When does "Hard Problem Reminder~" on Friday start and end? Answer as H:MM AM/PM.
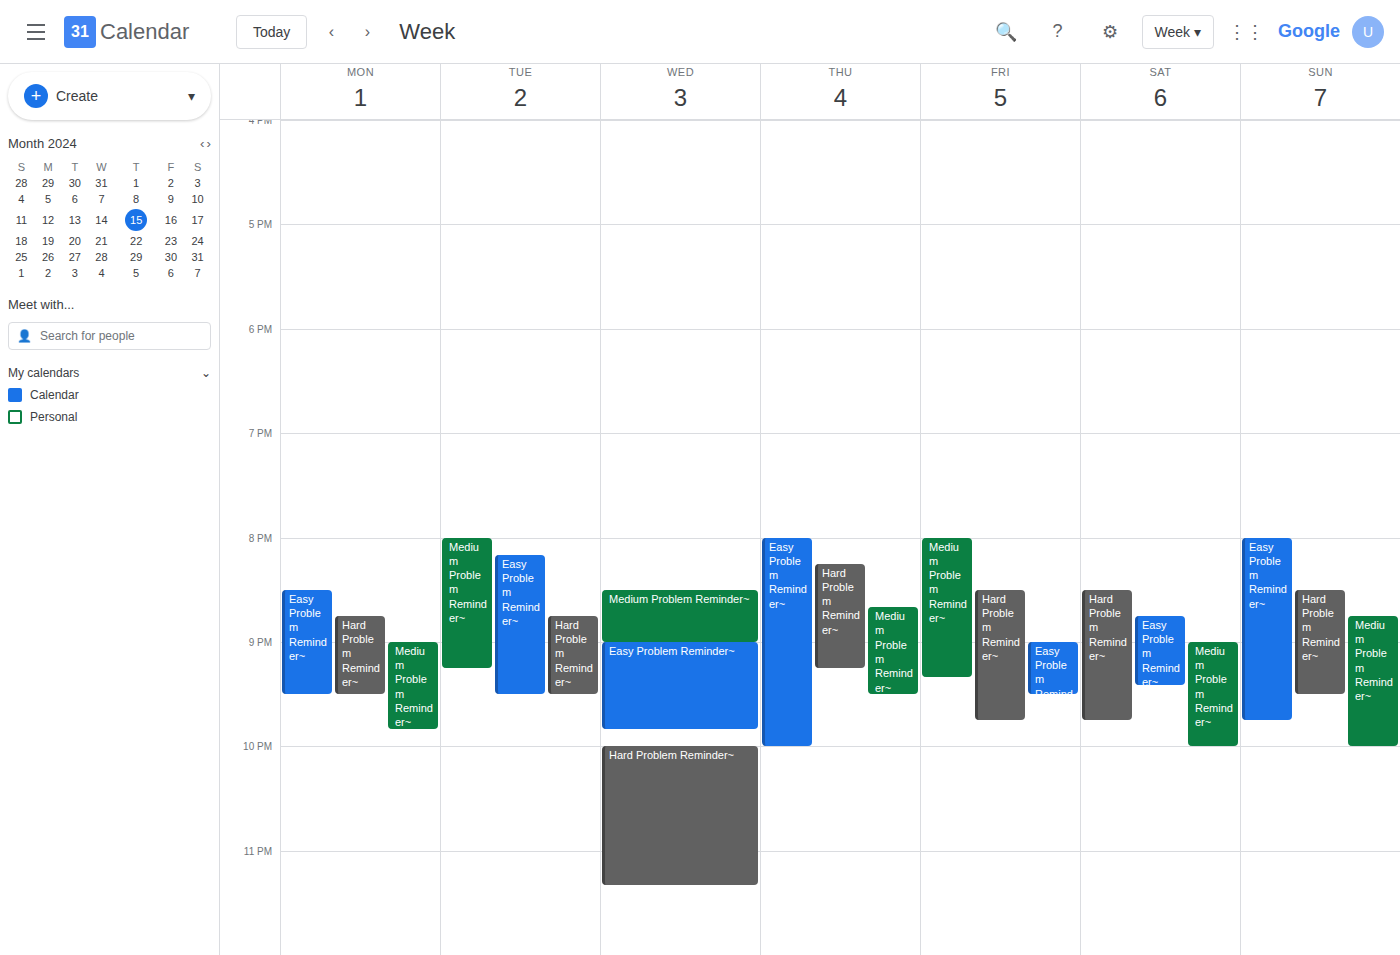
8:30 PM to 9:45 PM